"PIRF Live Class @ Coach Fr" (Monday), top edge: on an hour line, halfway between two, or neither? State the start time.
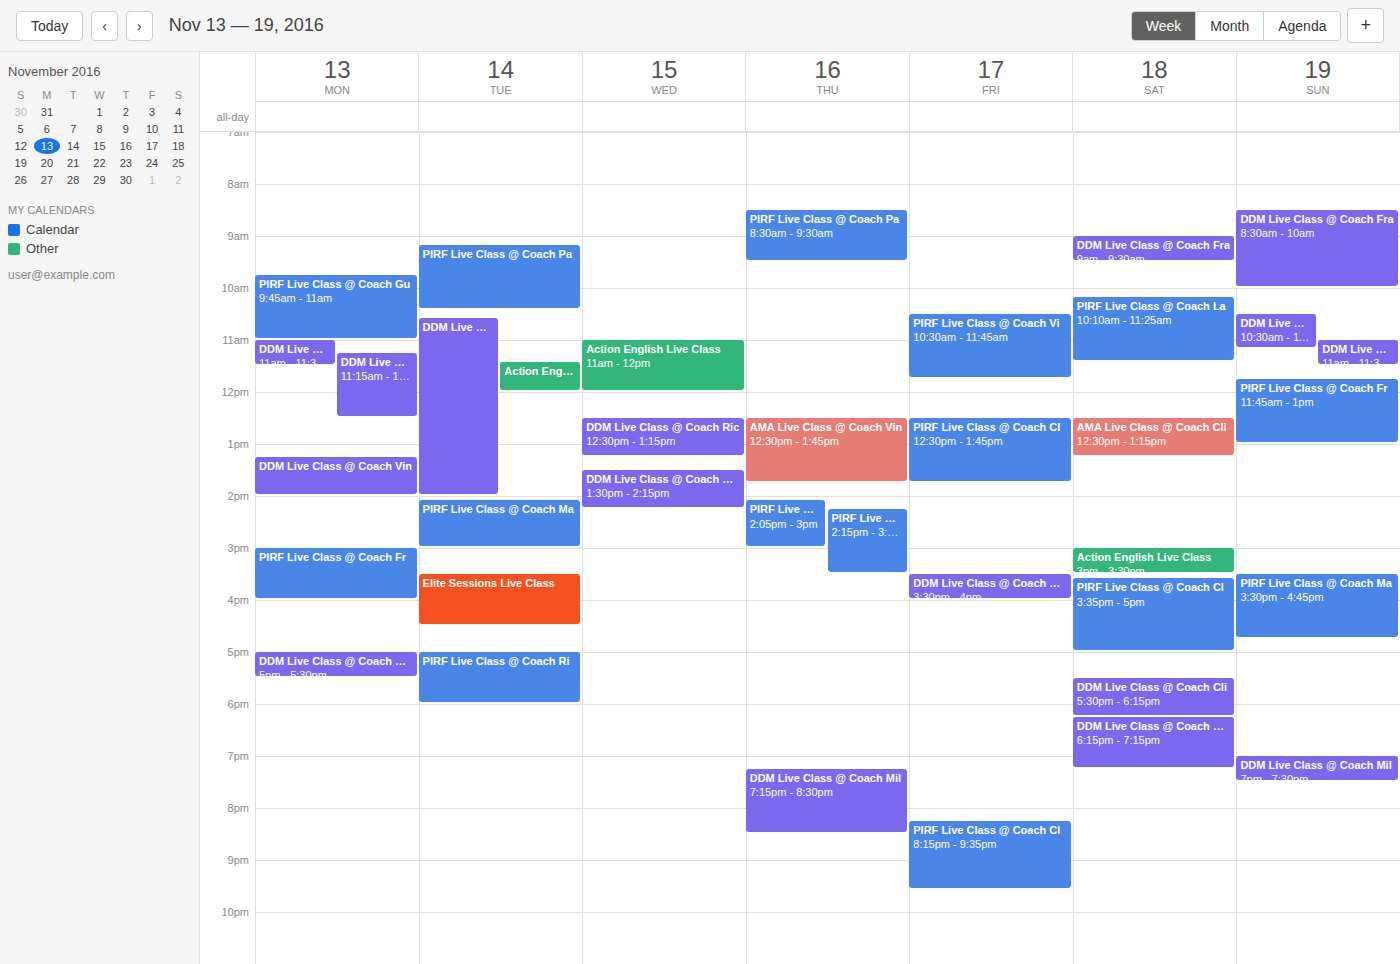
3:00 PM -- exactly on the 3 PM line.